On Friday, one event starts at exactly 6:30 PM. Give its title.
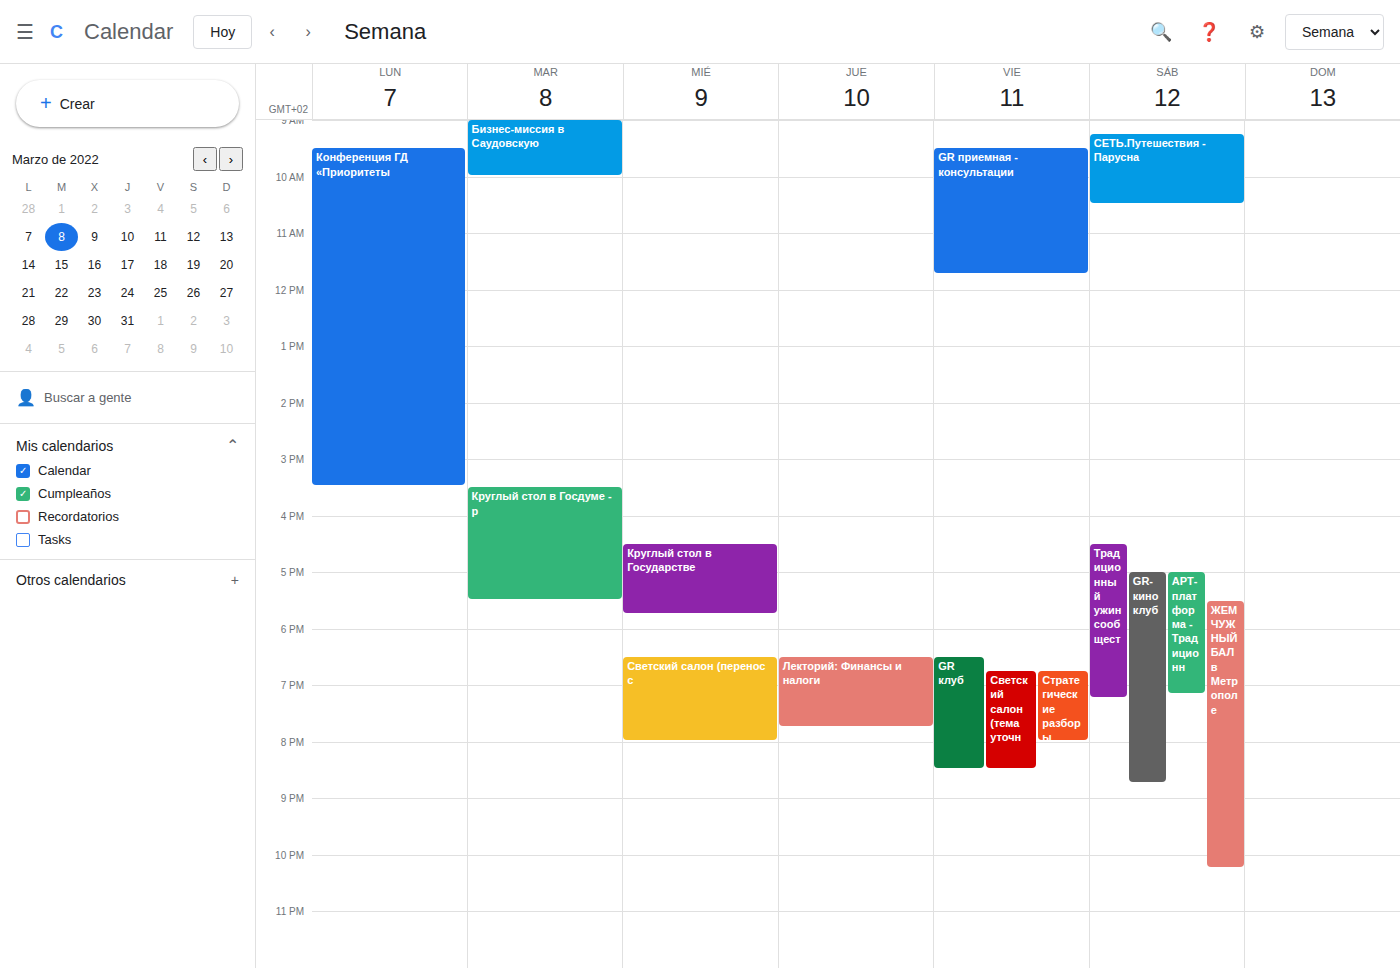
"GR клуб"